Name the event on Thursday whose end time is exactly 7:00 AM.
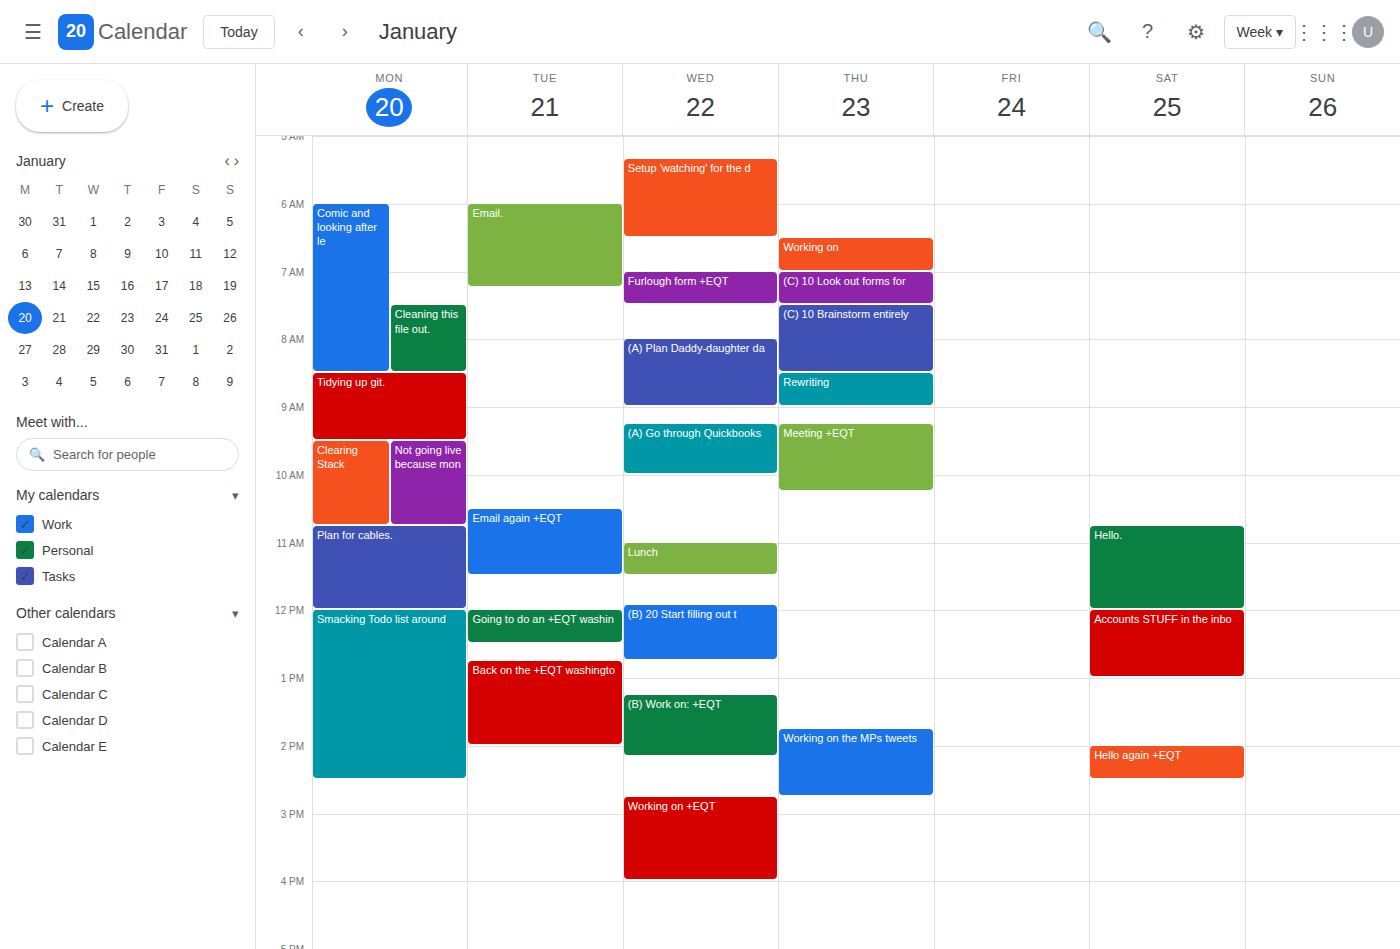
"Working on"